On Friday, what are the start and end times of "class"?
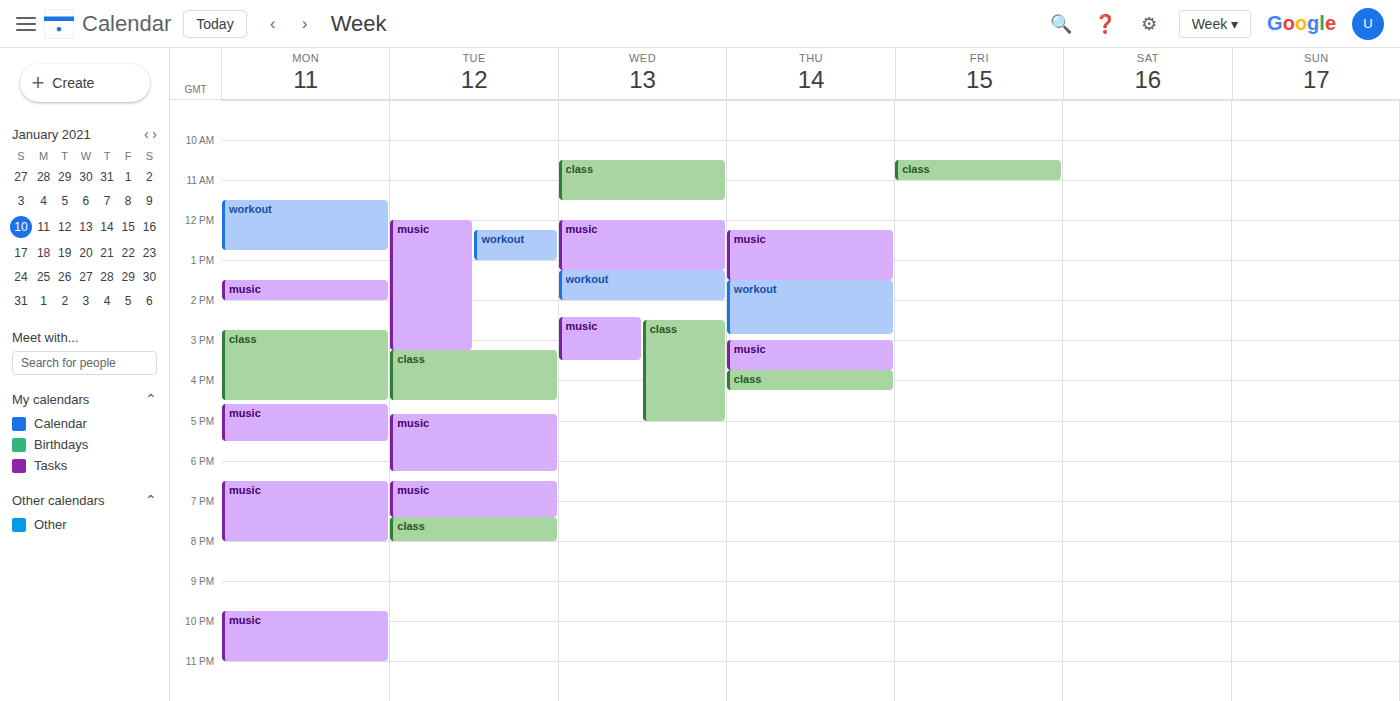
10:30 to 11:00